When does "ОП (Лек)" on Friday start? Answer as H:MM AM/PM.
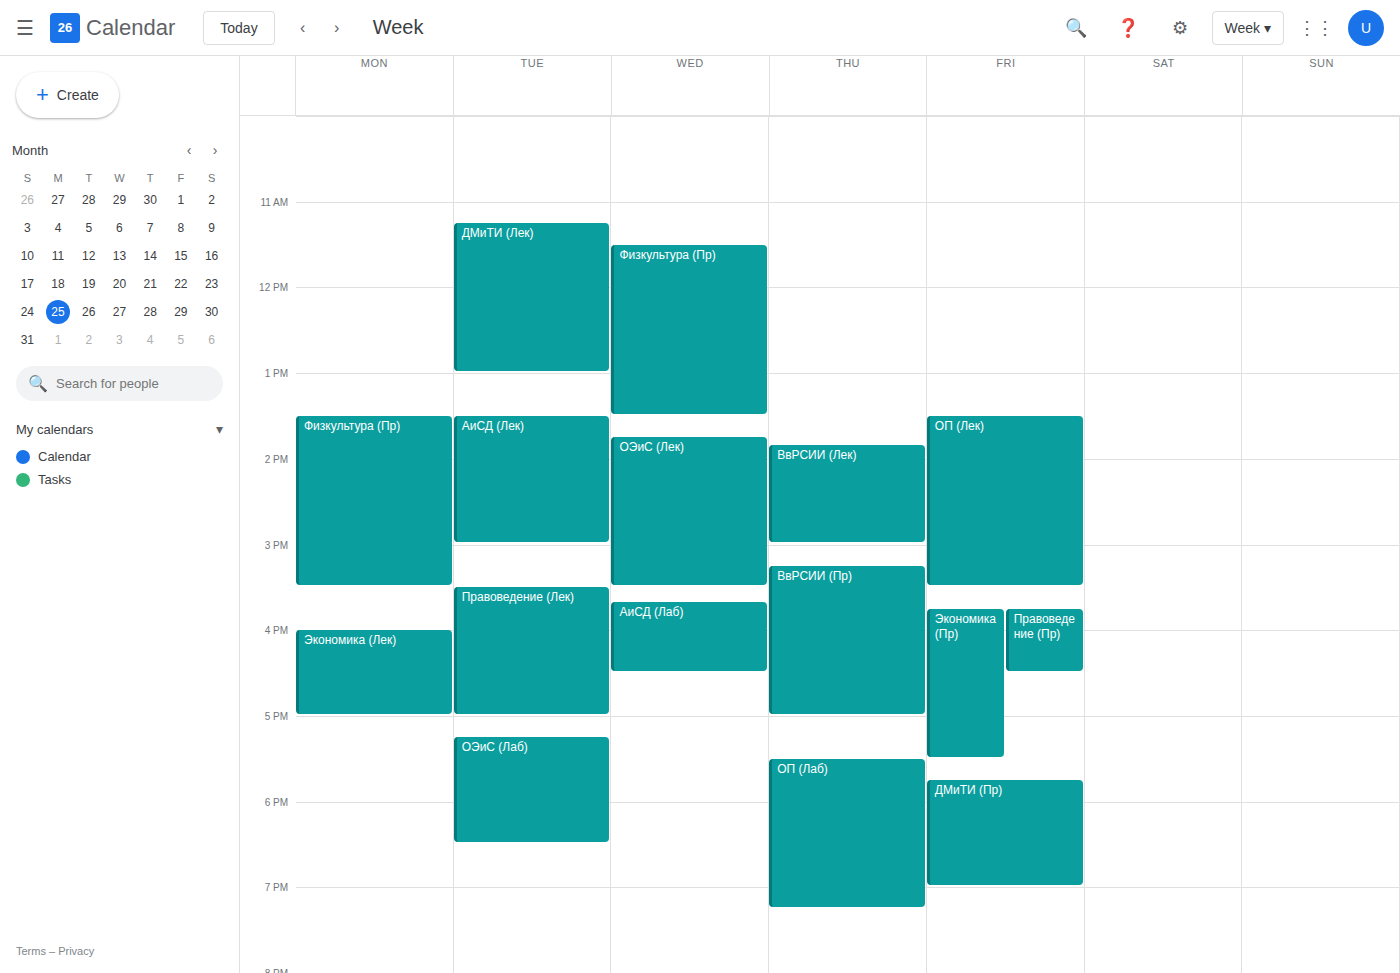
1:30 PM